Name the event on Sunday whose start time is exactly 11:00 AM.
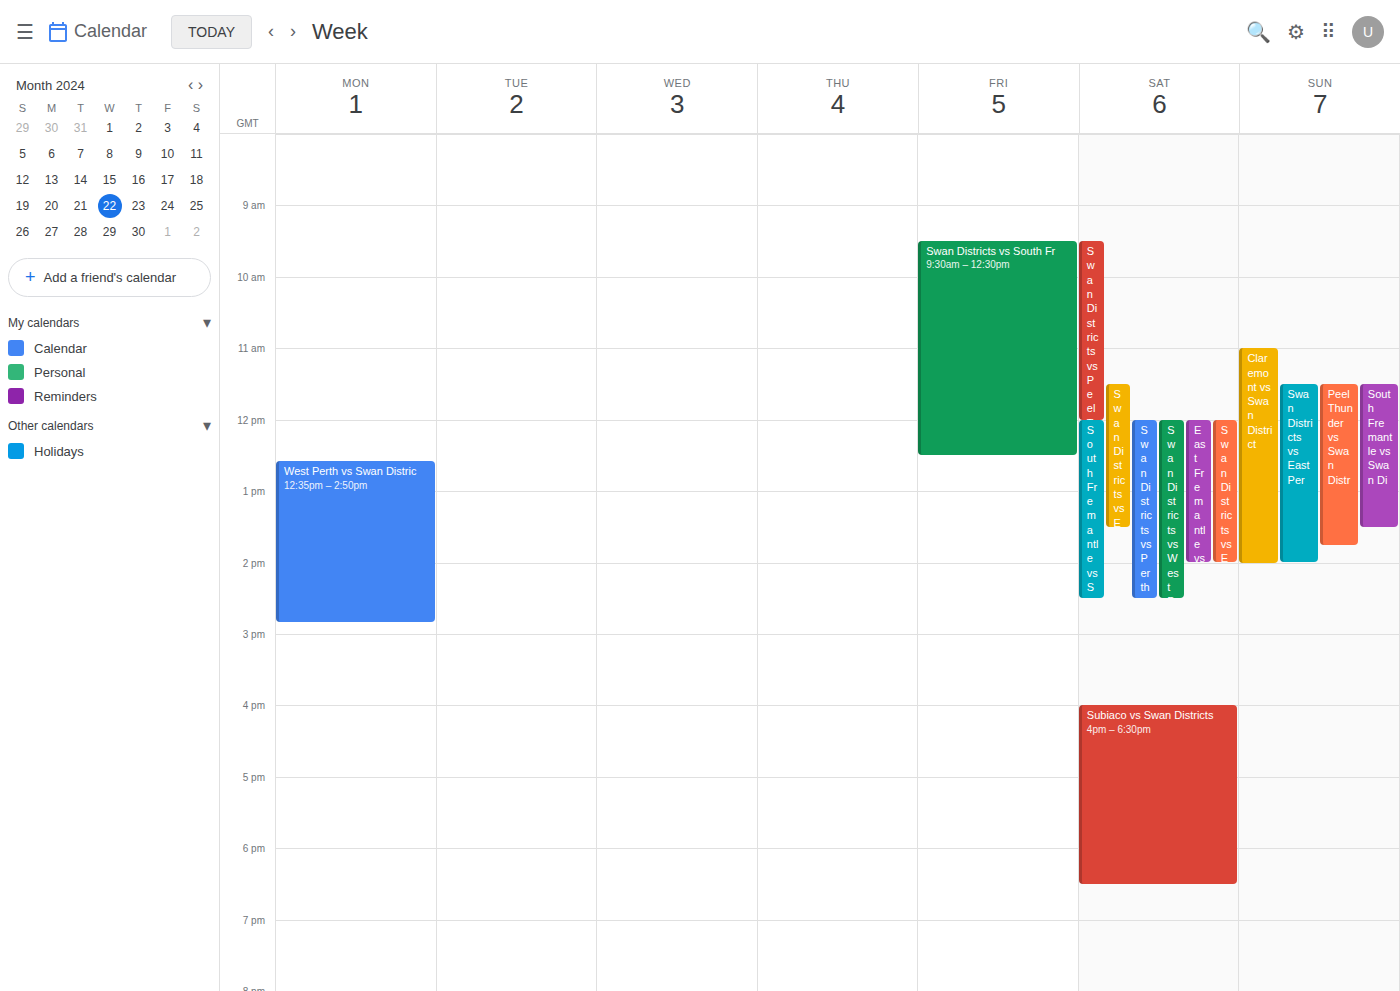
"Claremont vs Swan District"